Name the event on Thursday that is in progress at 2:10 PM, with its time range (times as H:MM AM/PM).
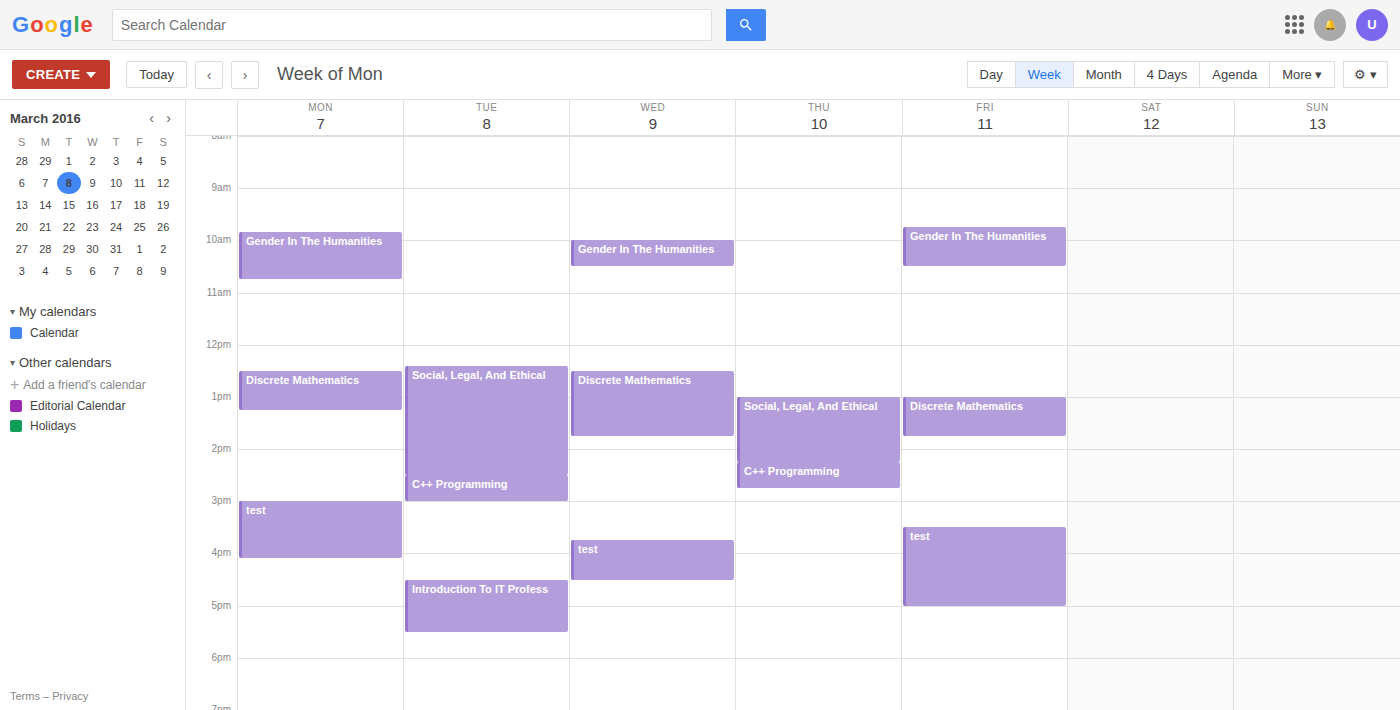
"Social, Legal, And Ethical", 1:00 PM to 2:15 PM